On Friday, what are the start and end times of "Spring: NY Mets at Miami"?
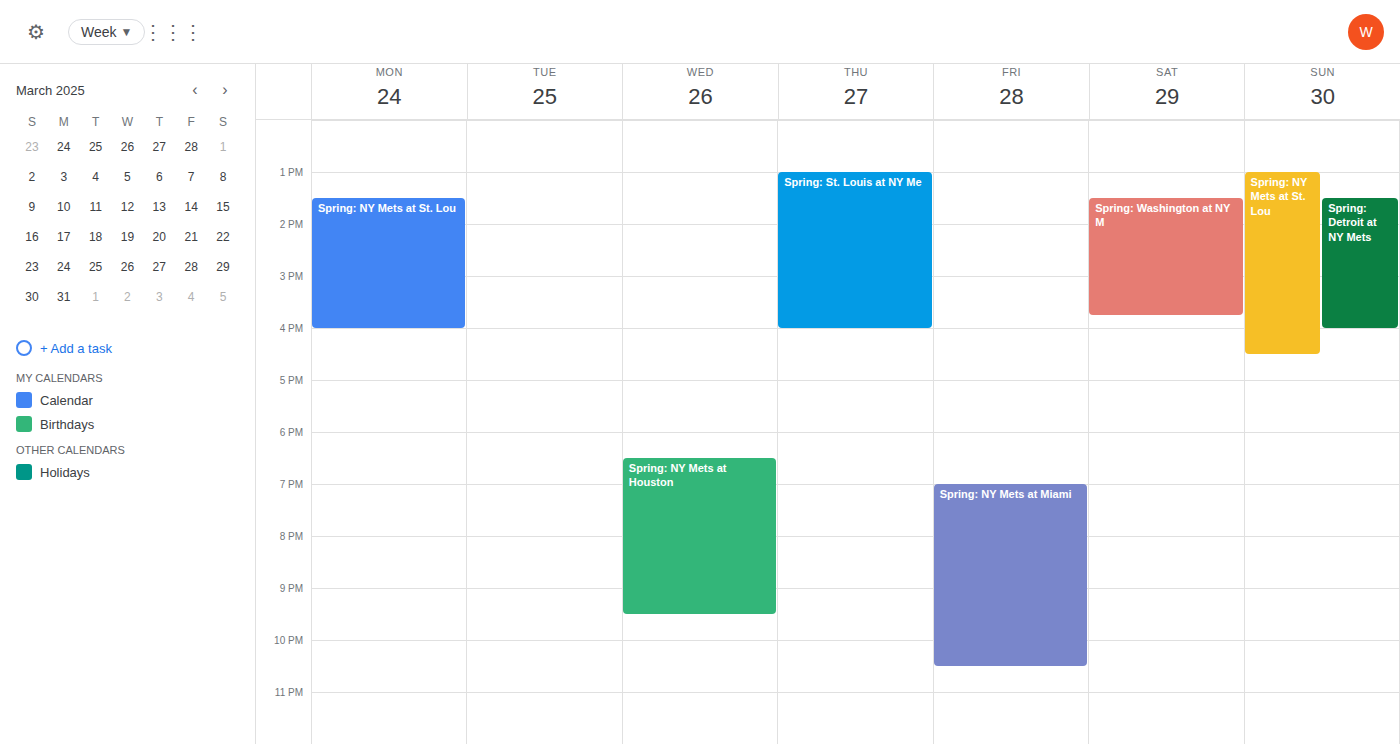
7:00 PM to 10:30 PM